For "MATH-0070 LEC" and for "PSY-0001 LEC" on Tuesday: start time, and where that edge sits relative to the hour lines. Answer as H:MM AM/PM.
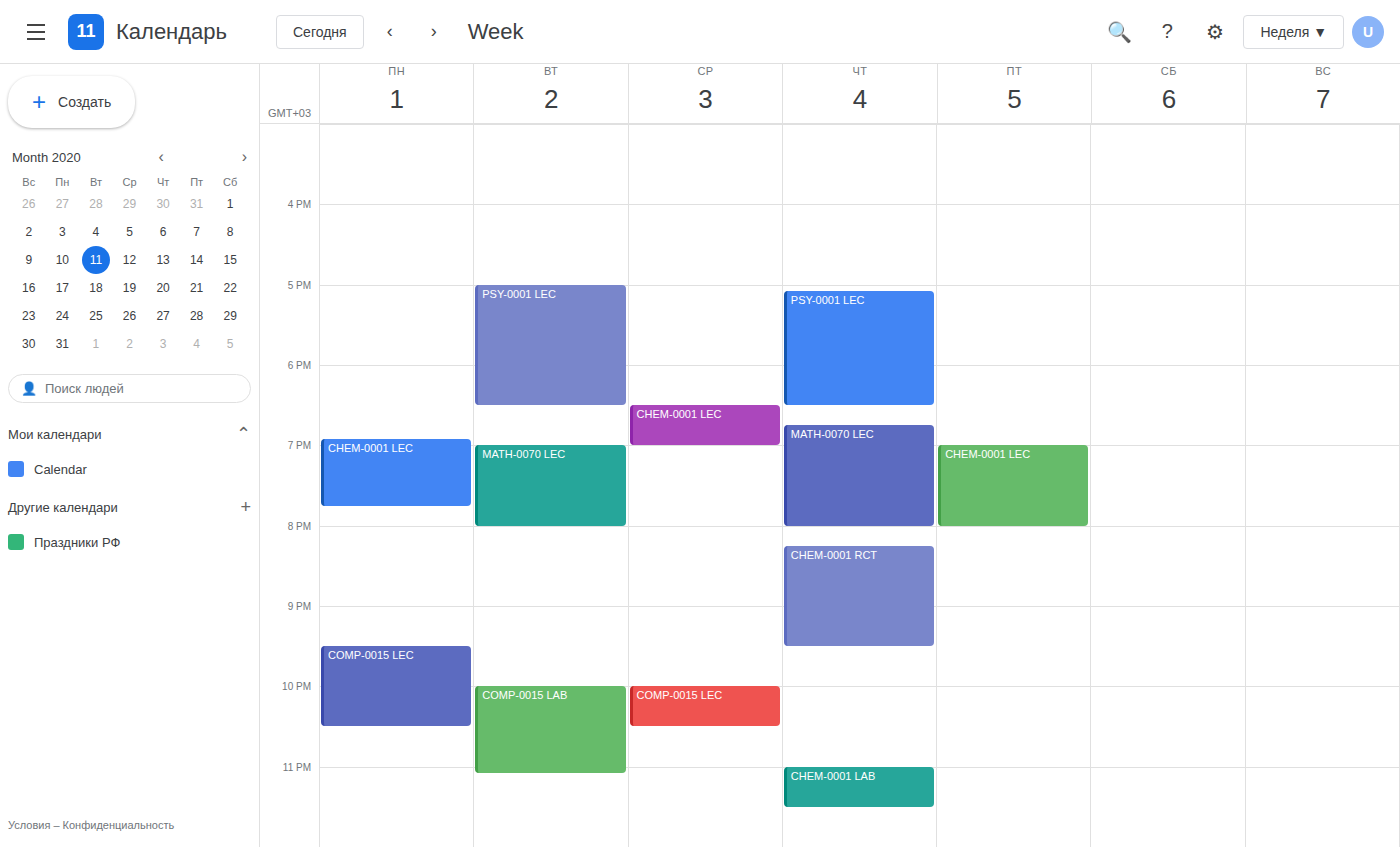
"MATH-0070 LEC": 7:00 PM, exactly on the 7 PM line. "PSY-0001 LEC": 5:00 PM, exactly on the 5 PM line.